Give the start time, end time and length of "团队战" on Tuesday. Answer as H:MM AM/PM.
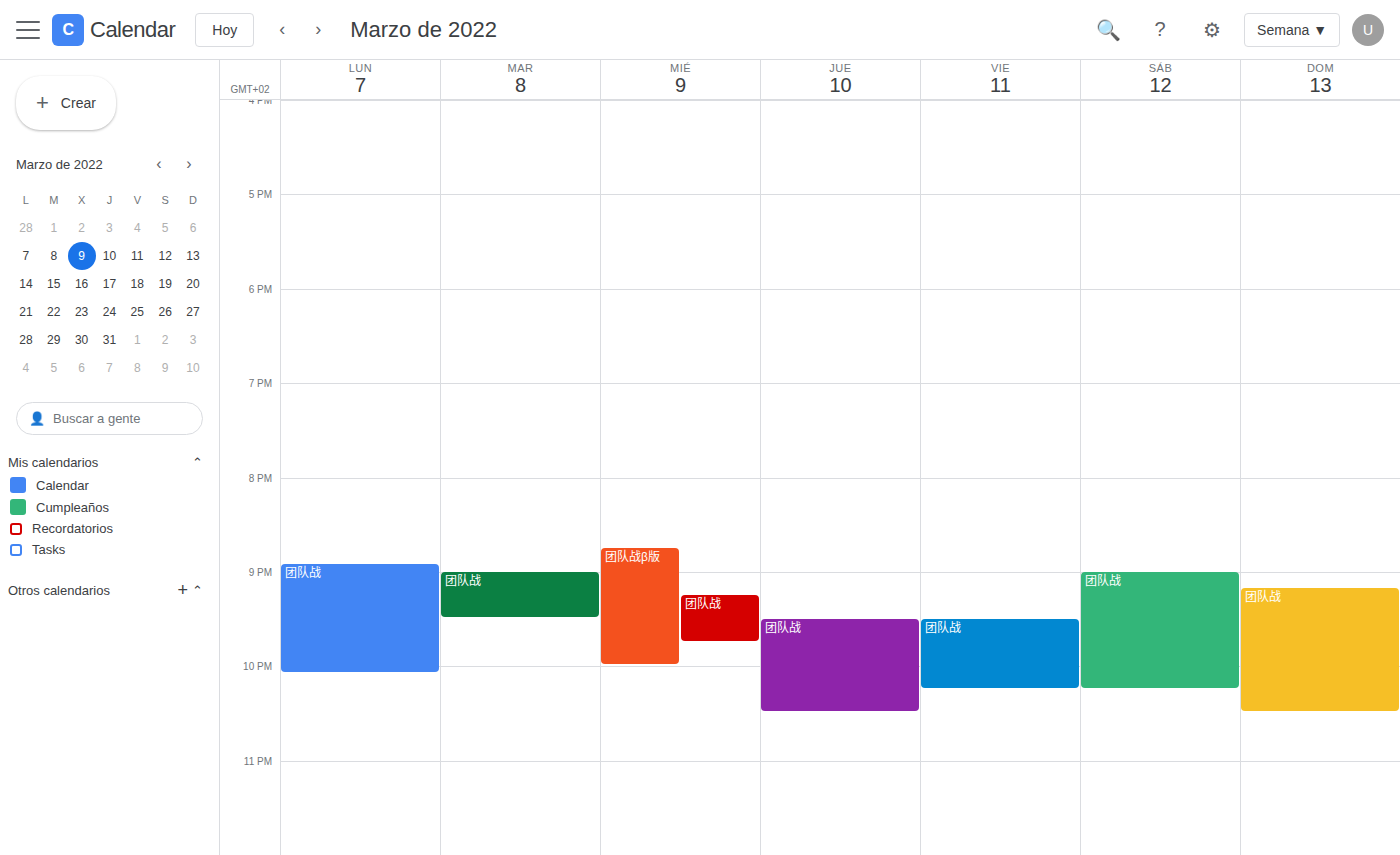
9:00 PM to 9:30 PM, 30 minutes